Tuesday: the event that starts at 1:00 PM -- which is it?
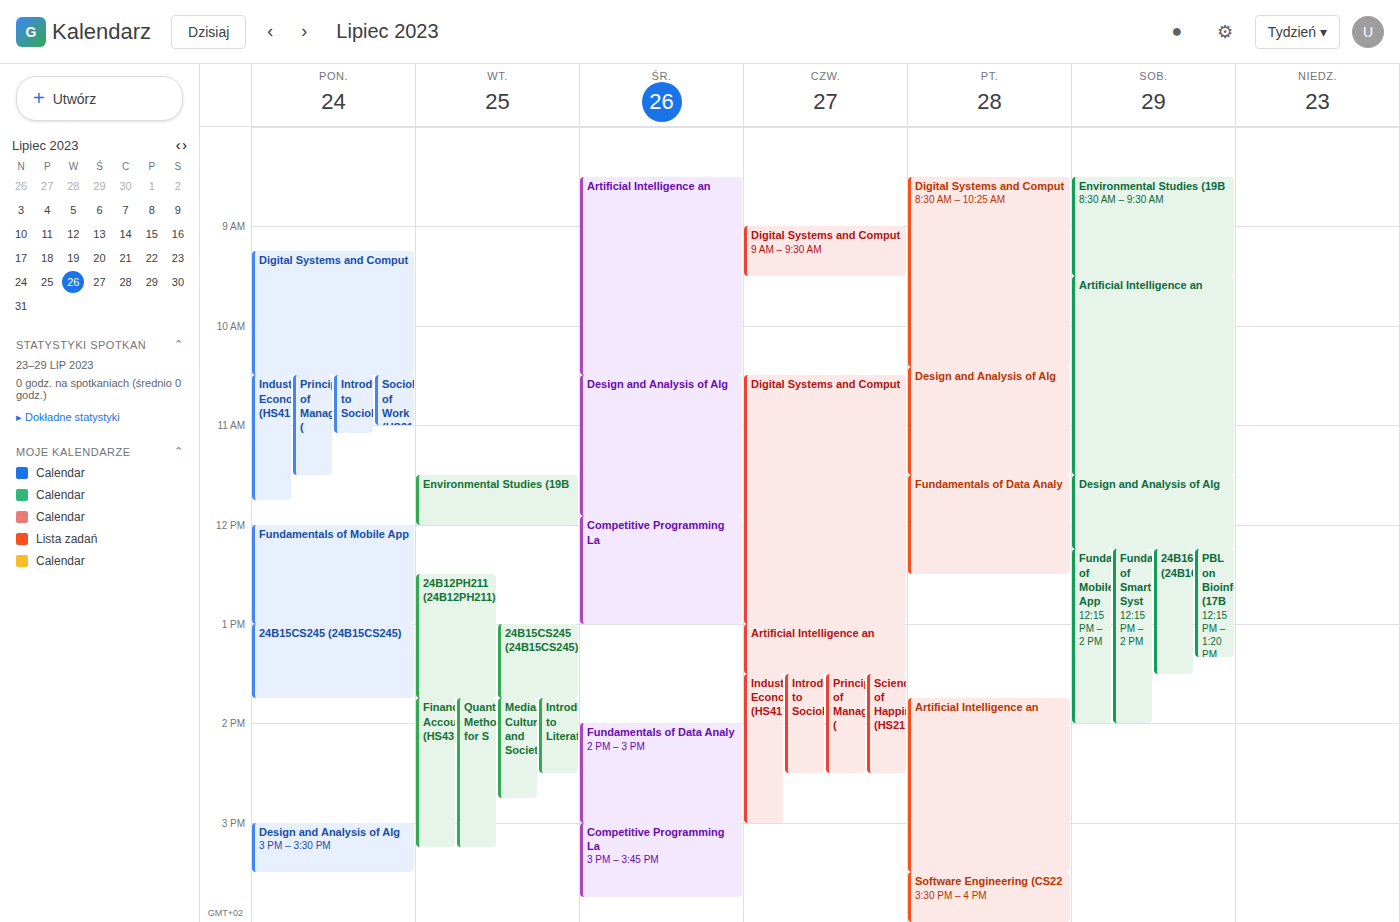
"24B15CS245 (24B15CS245)"